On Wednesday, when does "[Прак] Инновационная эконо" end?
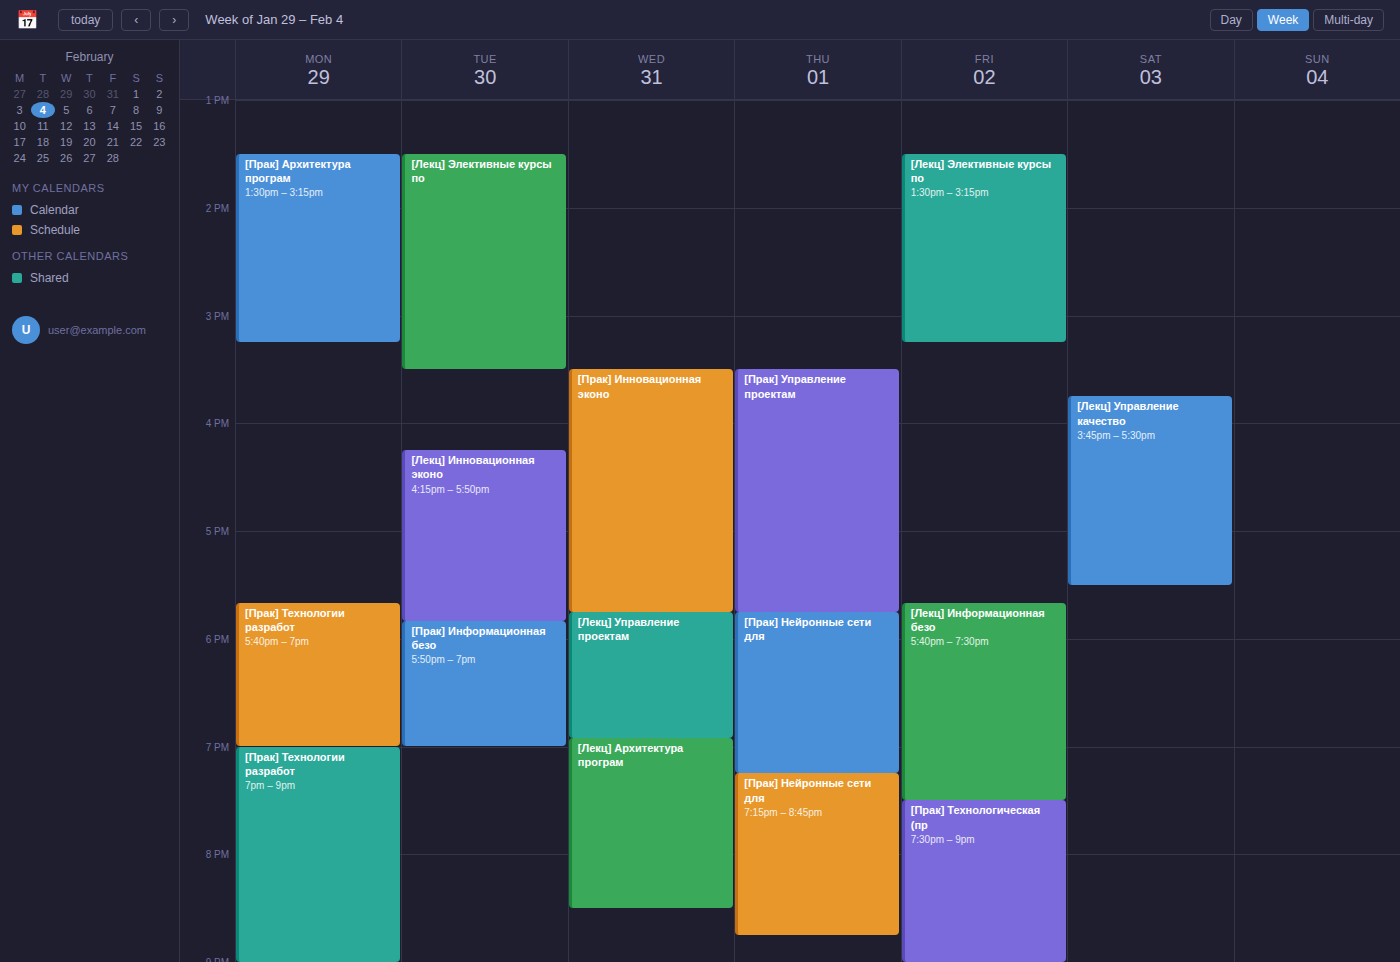
5:45 PM